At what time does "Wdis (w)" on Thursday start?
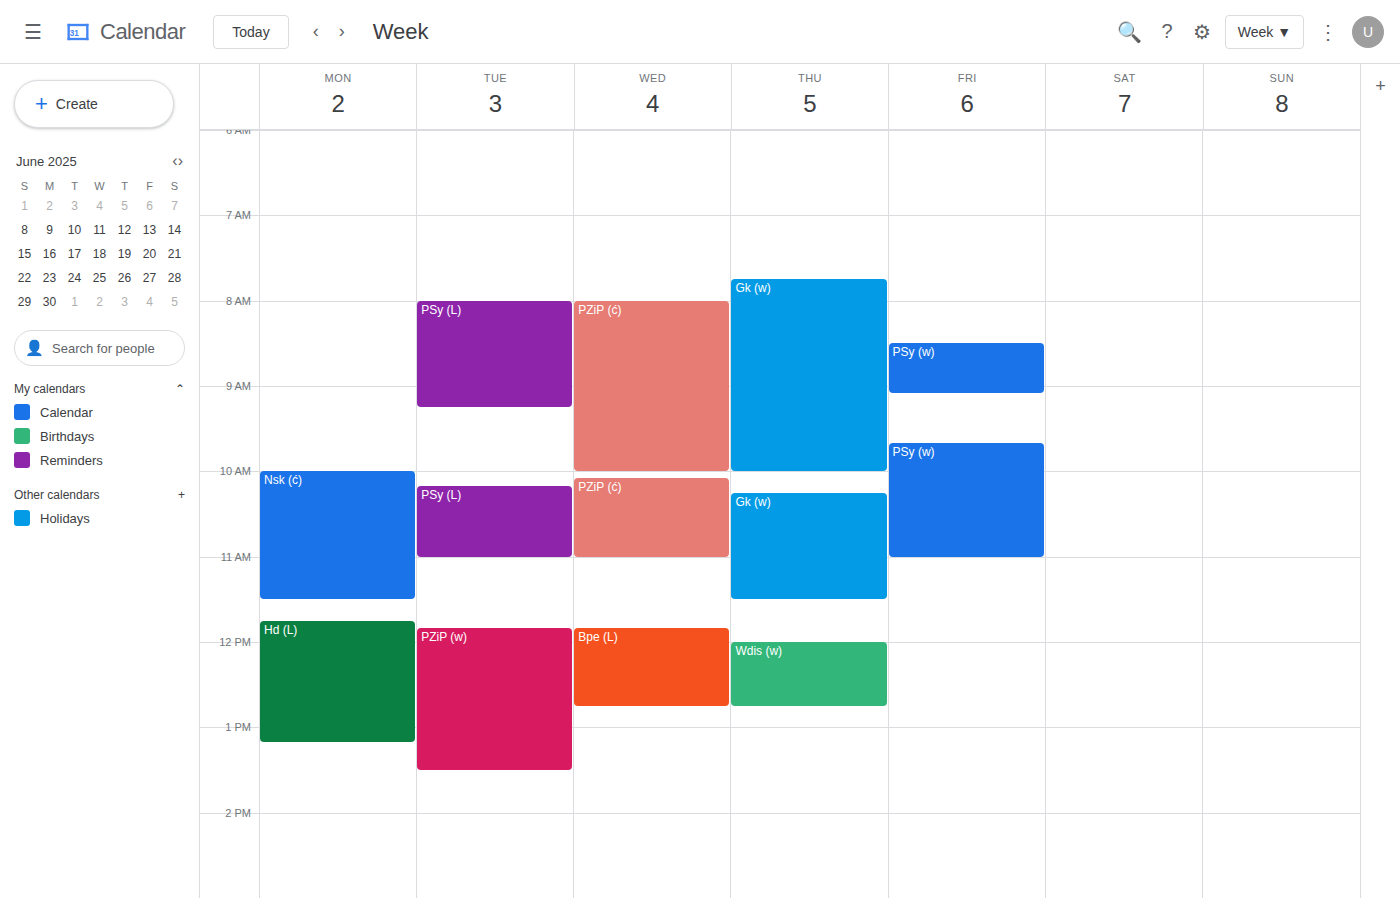
12:00 PM